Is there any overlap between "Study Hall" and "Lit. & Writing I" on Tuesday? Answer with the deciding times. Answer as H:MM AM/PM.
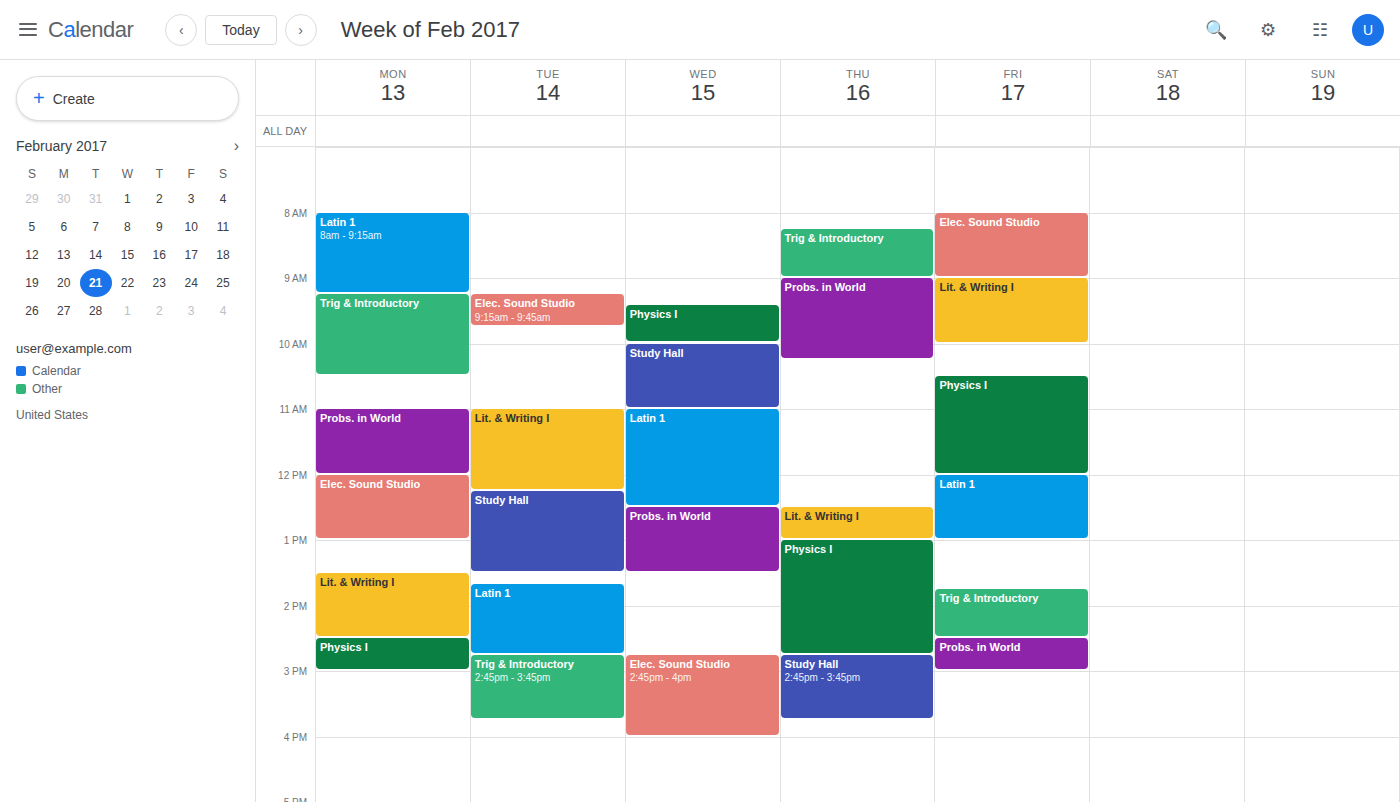
"Lit. & Writing I" ends at 12:15 PM, exactly when "Study Hall" starts -- they touch but do not overlap.